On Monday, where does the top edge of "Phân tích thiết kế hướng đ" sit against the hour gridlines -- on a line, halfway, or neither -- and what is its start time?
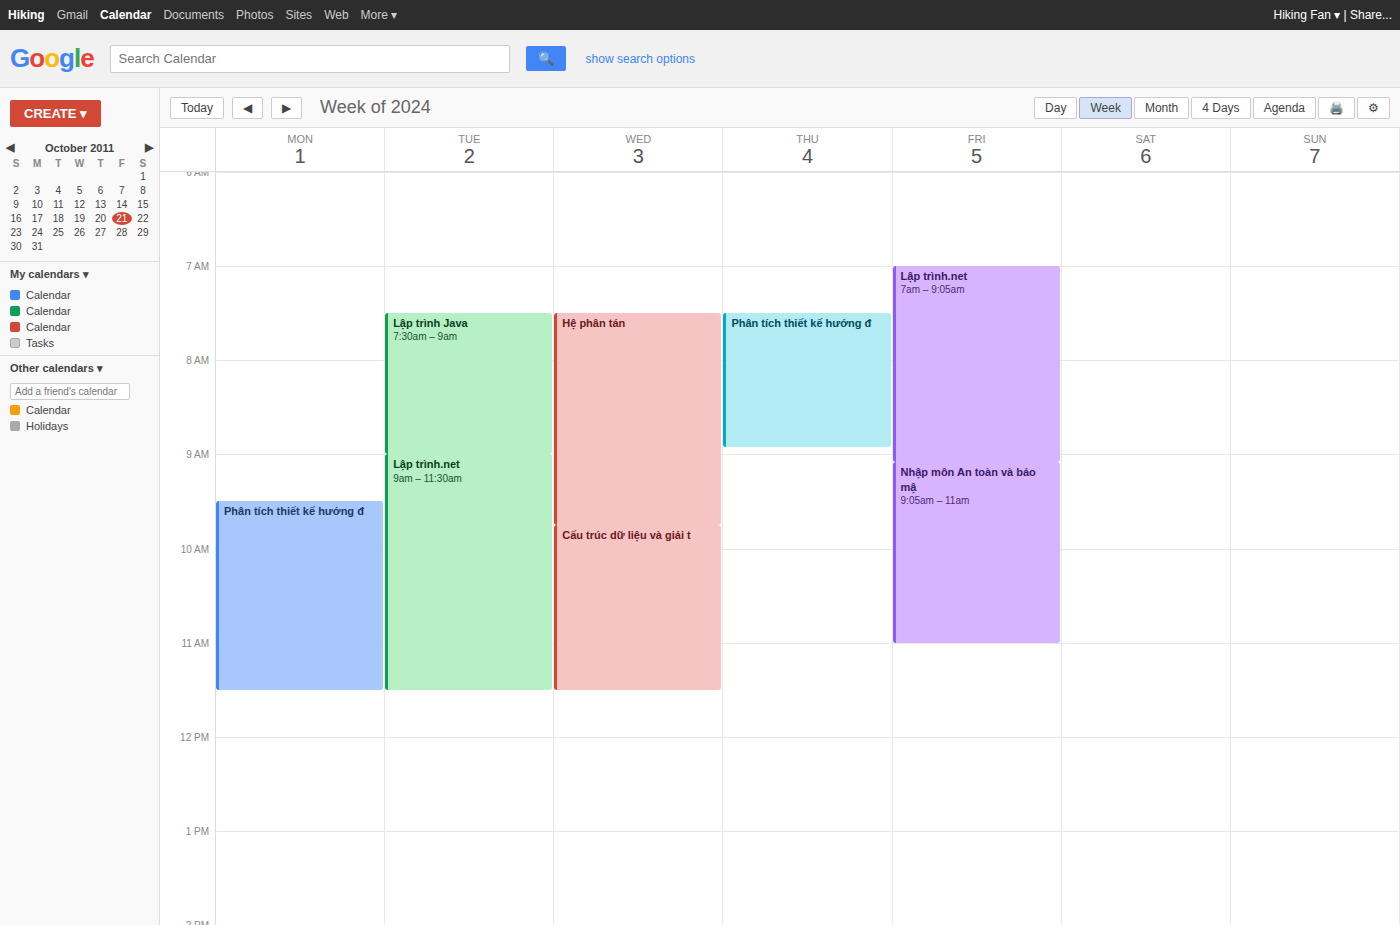
9:30 AM -- halfway between the 9 AM and 10 AM lines.